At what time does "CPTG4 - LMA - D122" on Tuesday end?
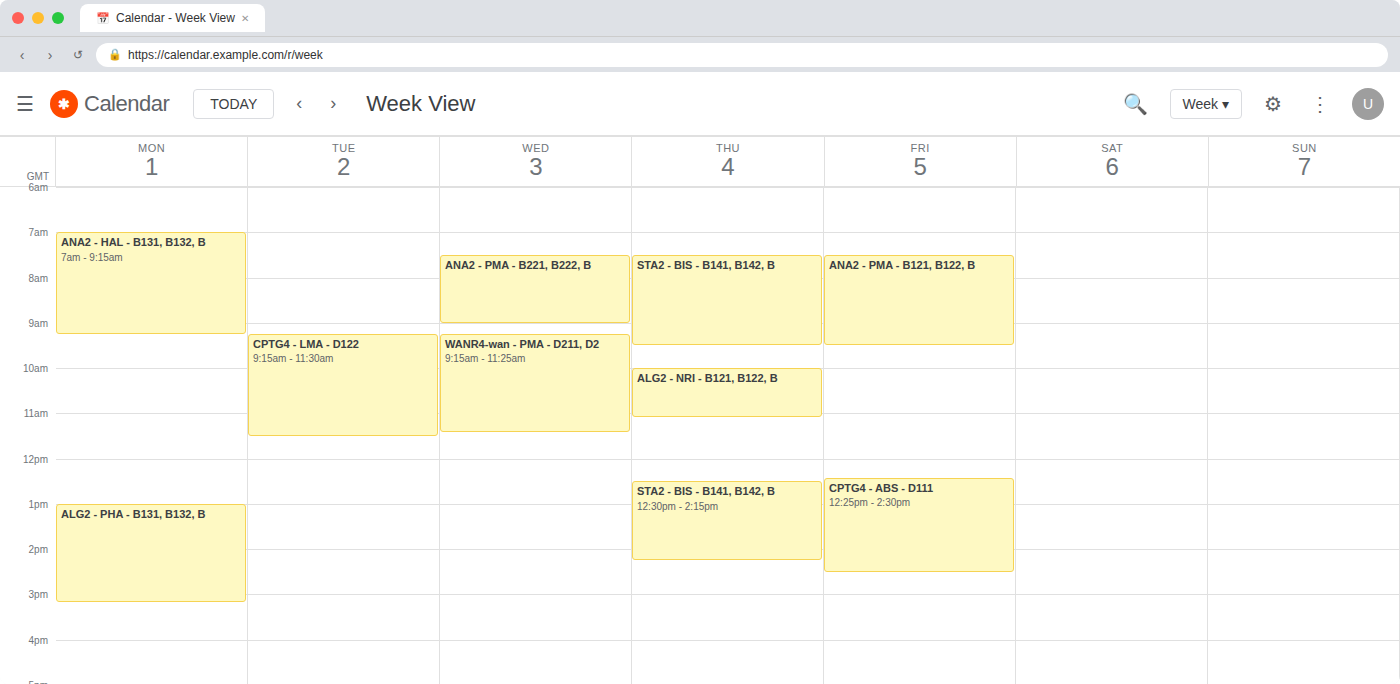
11:30